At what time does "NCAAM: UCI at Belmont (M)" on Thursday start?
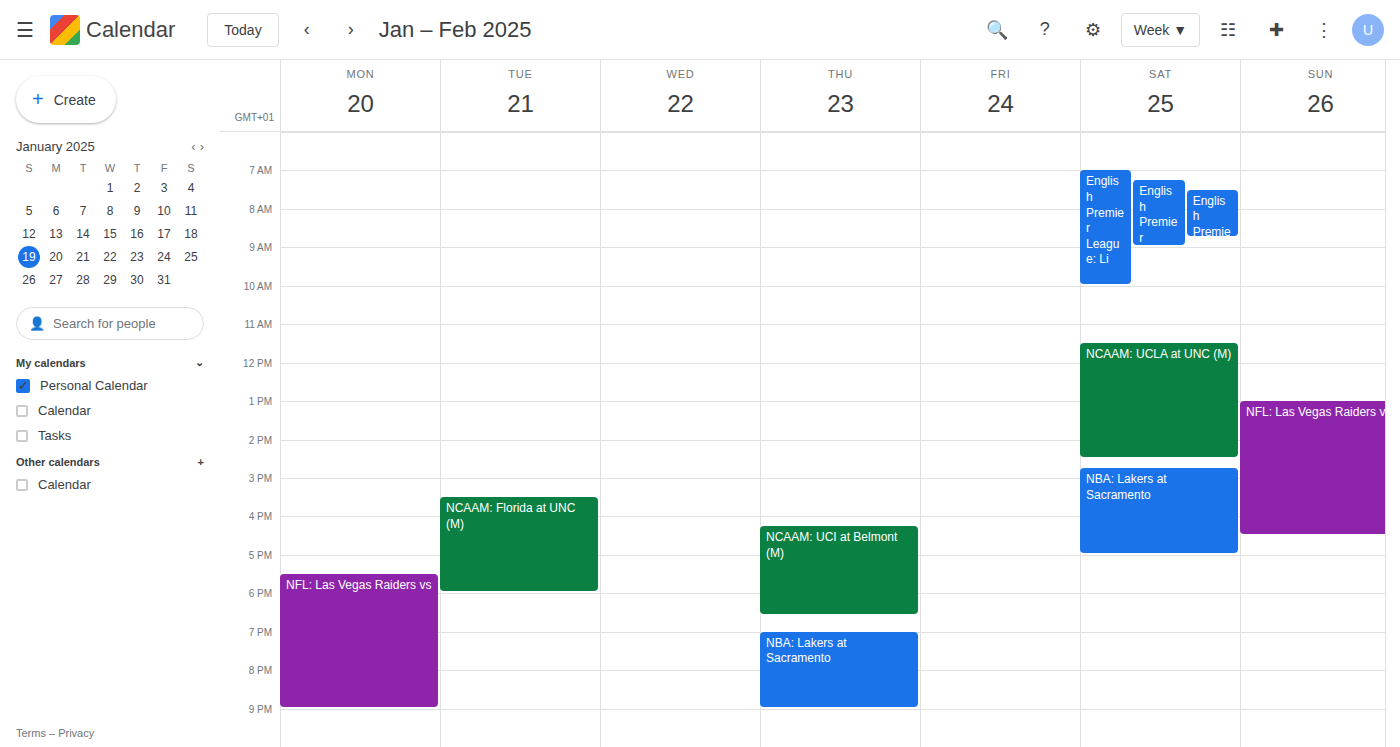
4:15 PM